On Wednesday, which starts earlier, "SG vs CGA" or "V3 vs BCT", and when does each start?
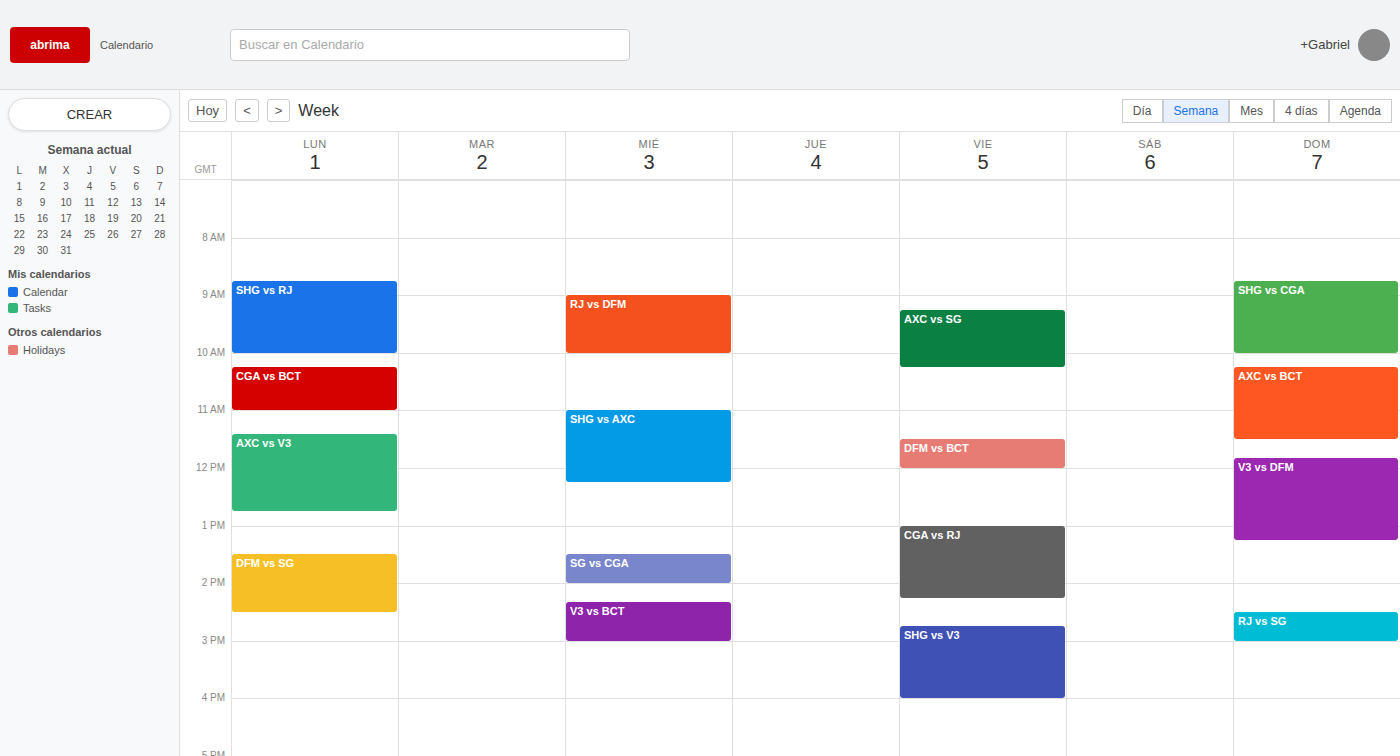
"SG vs CGA" 1:30 PM; "V3 vs BCT" 2:20 PM.